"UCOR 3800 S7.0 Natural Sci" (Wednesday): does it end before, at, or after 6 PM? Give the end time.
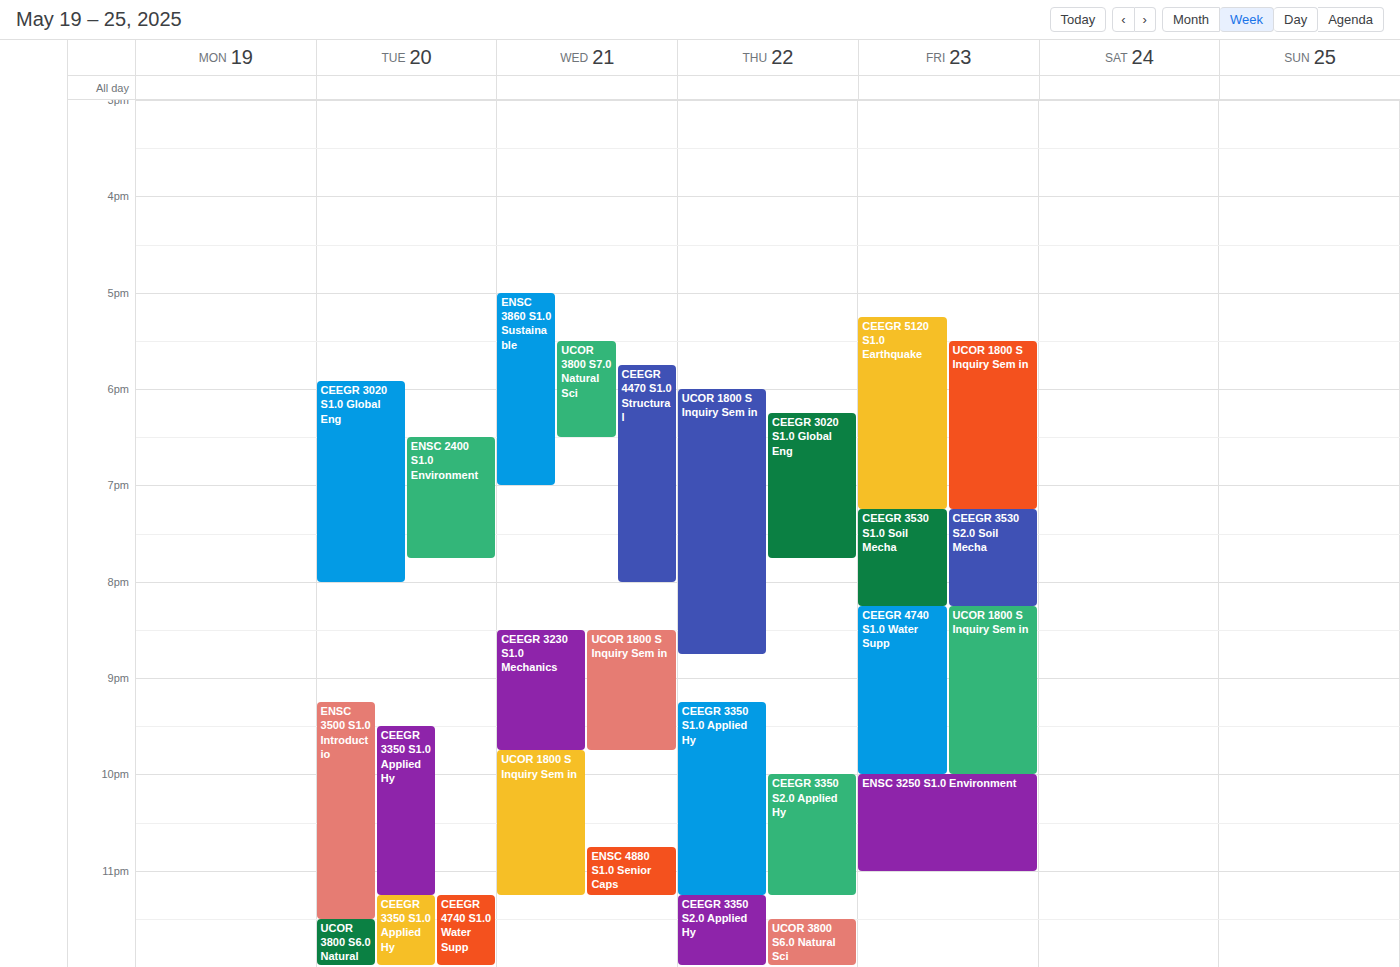
6:30 PM -- after 6 PM, 30 minutes below the 6 PM line.